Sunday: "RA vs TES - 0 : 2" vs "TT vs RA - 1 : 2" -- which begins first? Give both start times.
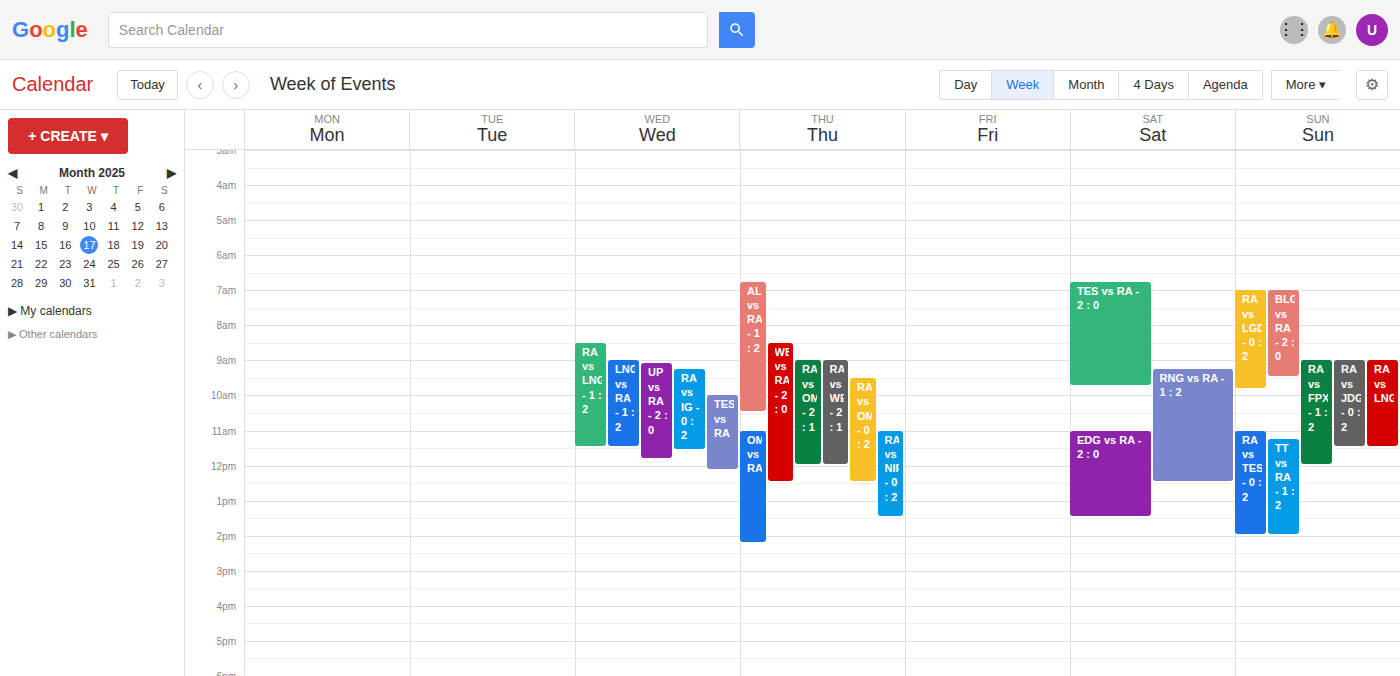
"RA vs TES - 0 : 2" 11:00 AM; "TT vs RA - 1 : 2" 11:15 AM.